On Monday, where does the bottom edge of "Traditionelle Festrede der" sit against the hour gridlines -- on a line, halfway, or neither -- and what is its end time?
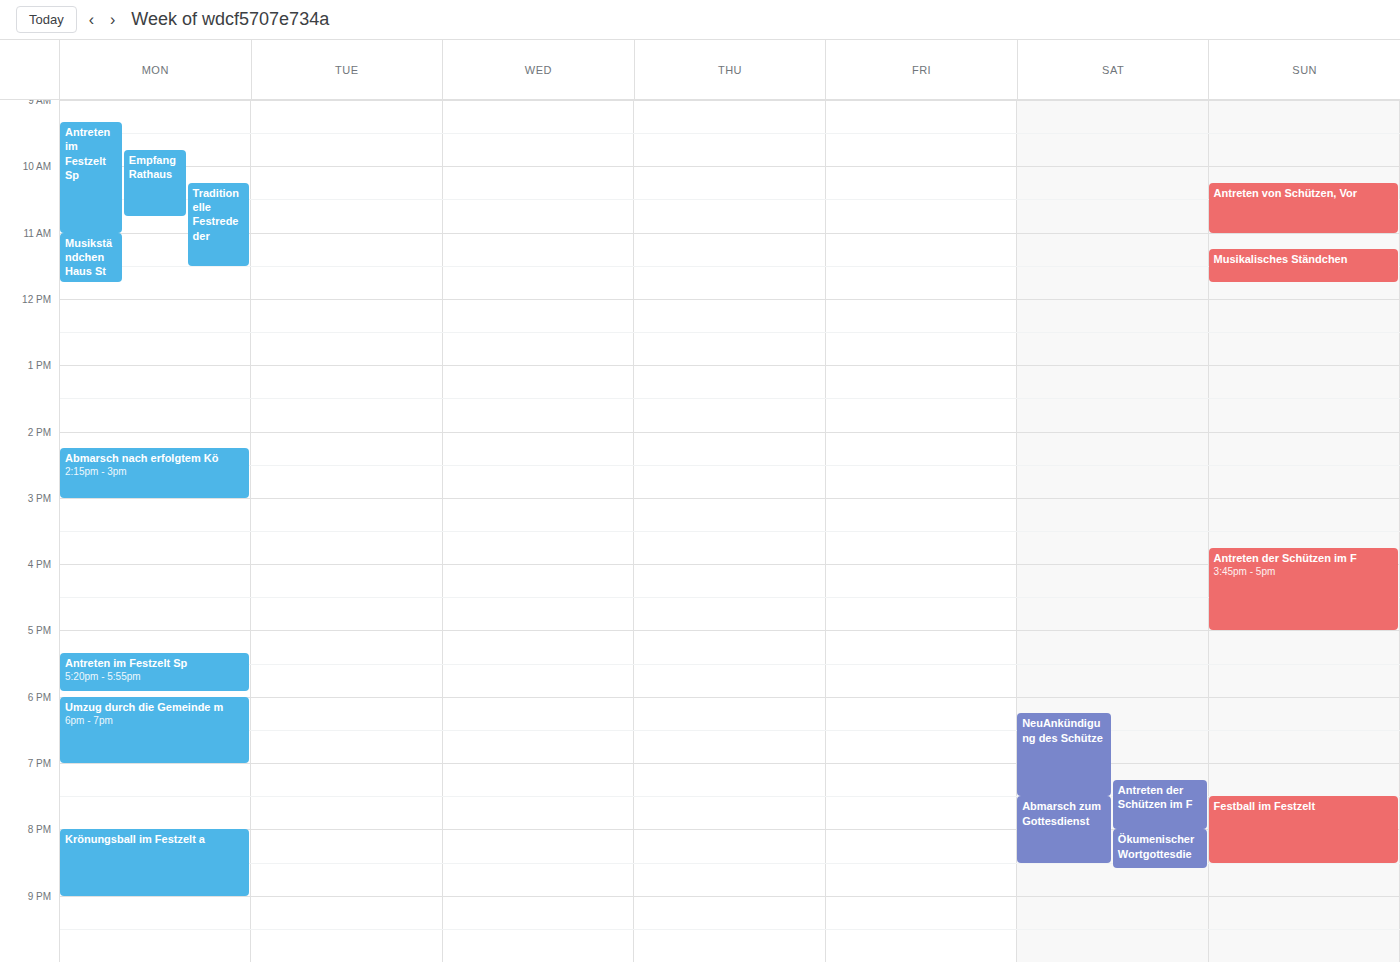
11:30 AM -- halfway between the 11 AM and 12 PM lines.